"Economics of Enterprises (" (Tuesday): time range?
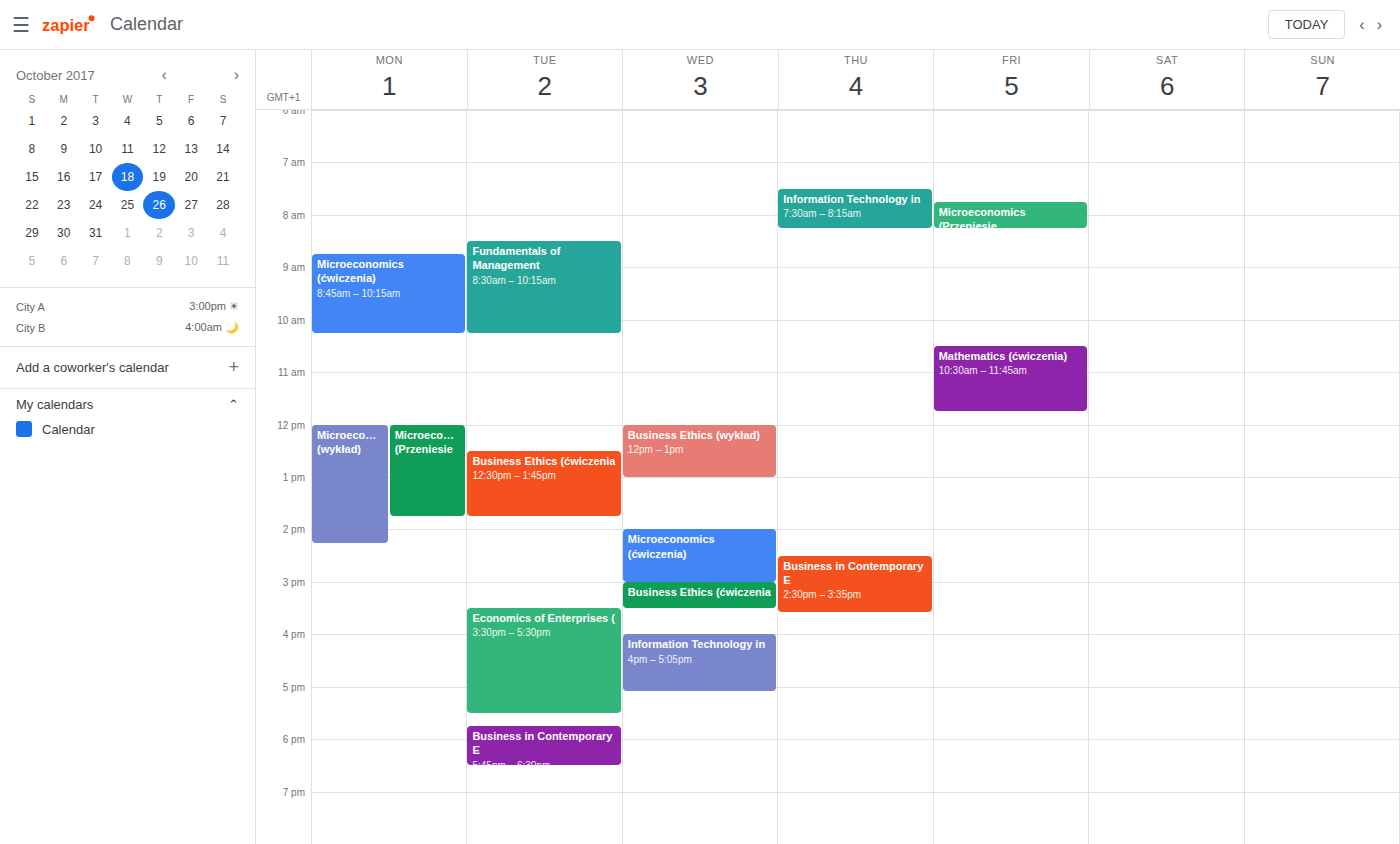
3:30 PM to 5:30 PM